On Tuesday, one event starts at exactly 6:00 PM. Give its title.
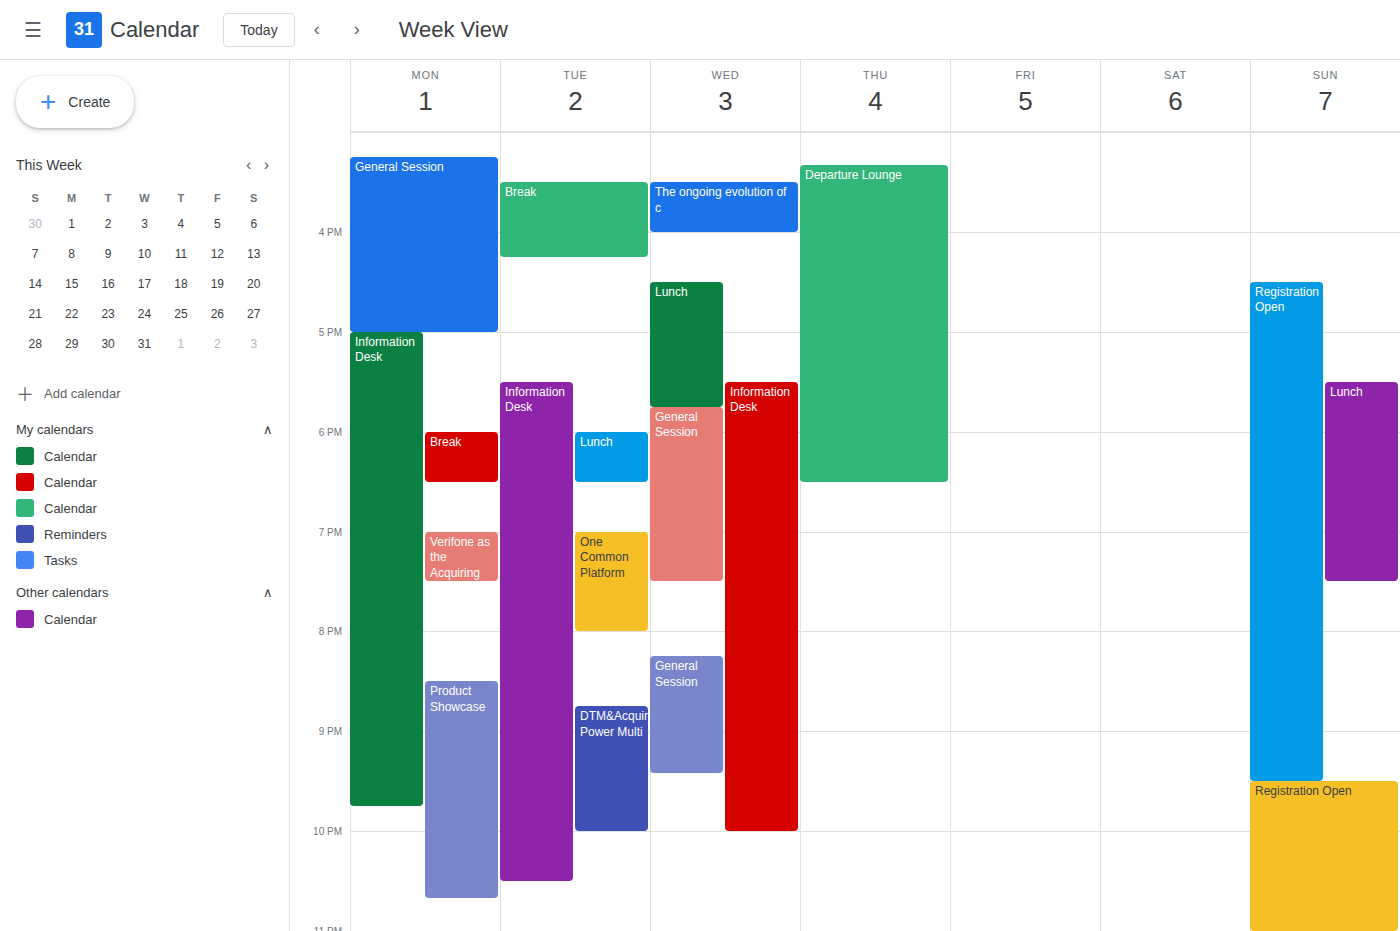
"Lunch"